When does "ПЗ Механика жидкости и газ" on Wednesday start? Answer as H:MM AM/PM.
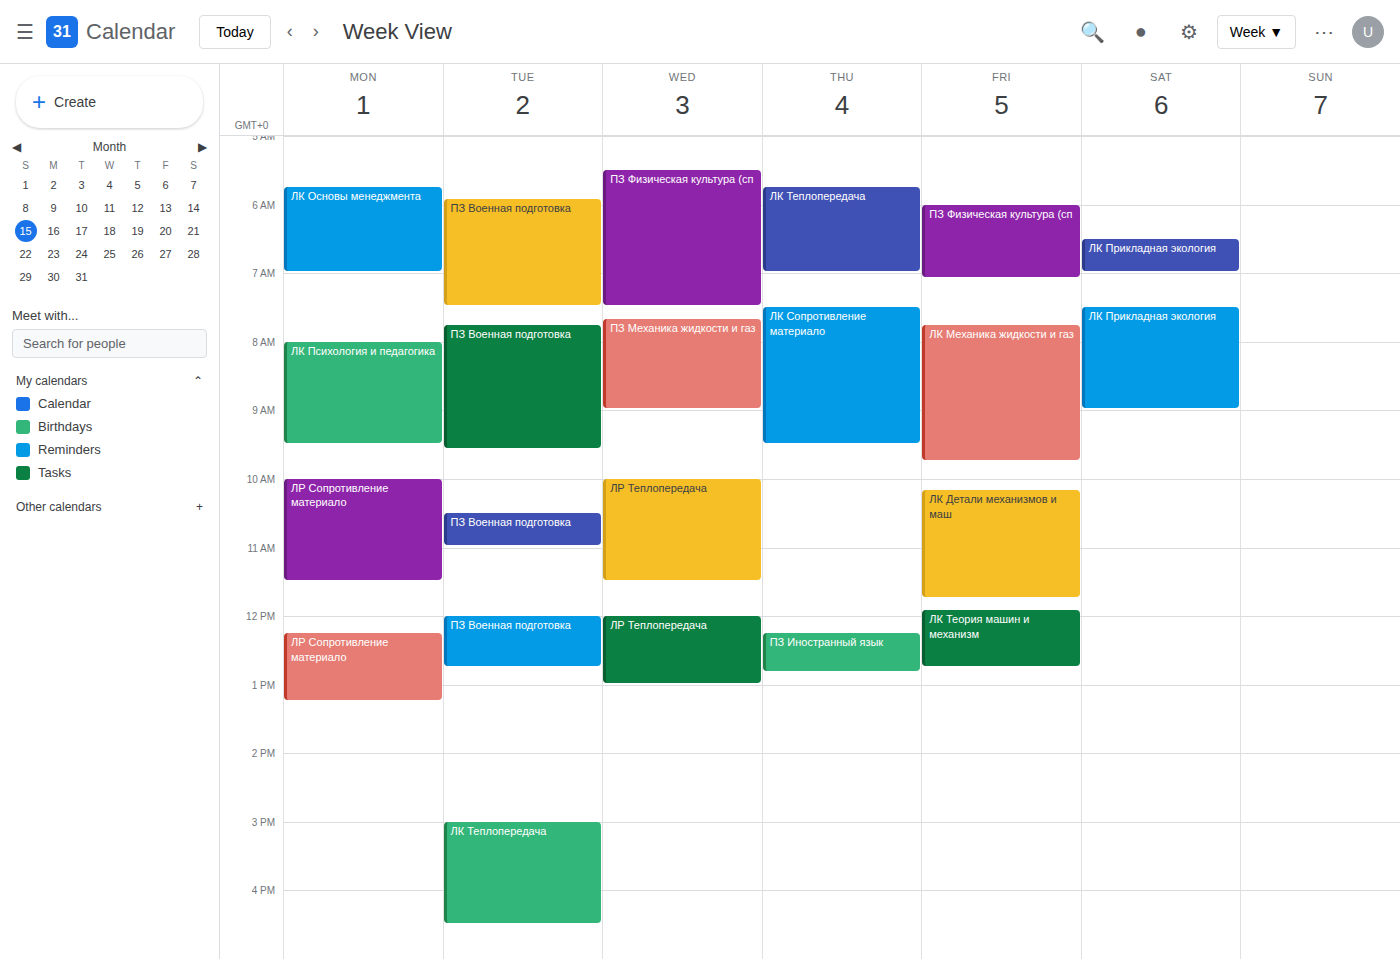
7:40 AM